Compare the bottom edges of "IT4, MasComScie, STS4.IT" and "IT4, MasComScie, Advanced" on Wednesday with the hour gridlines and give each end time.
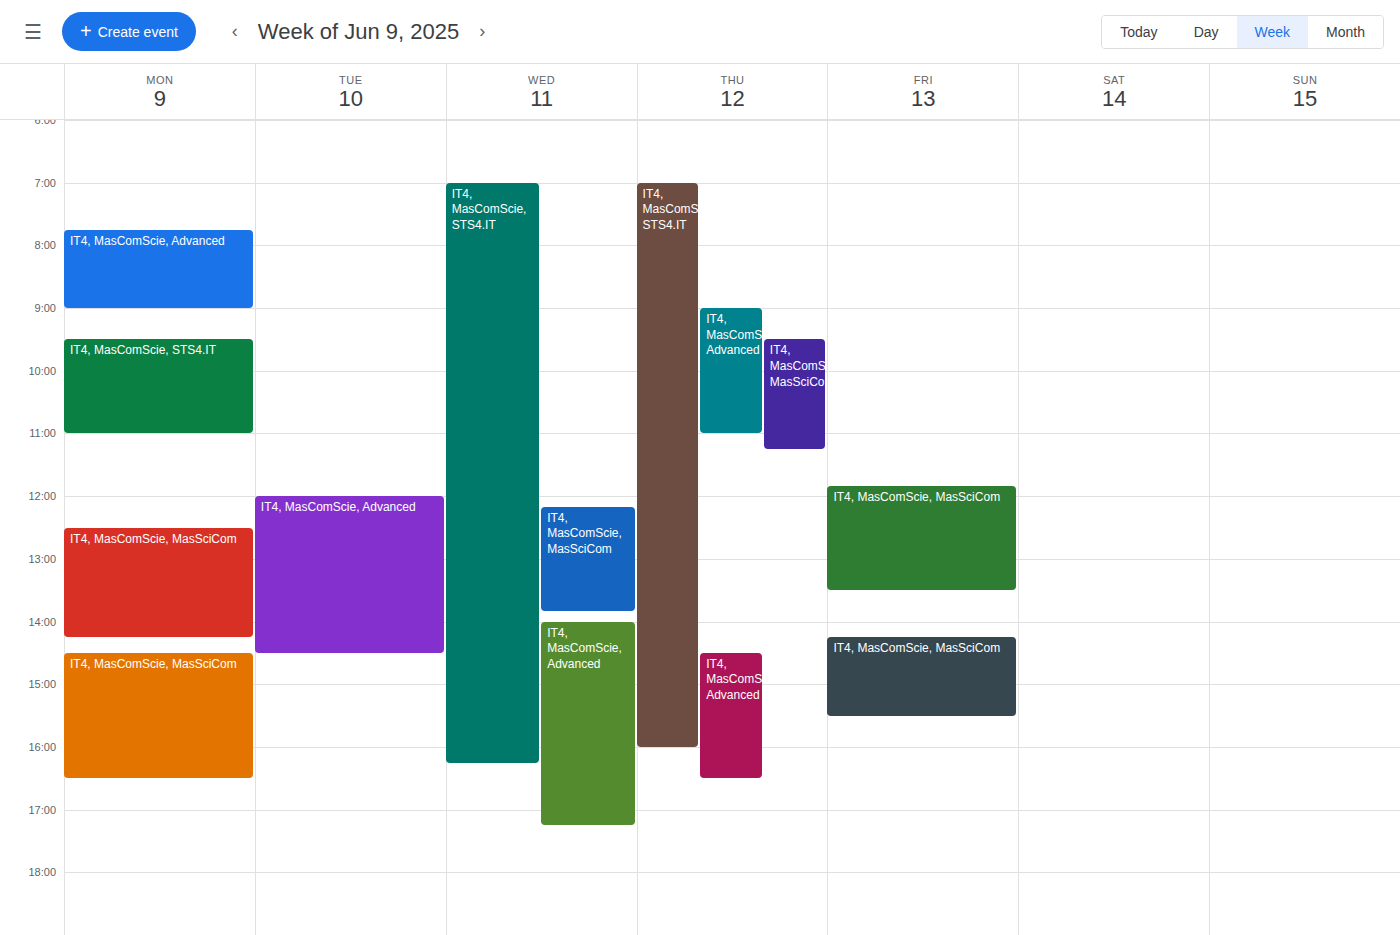
"IT4, MasComScie, STS4.IT": 4:15 PM, neither: a quarter of the way from the 4 PM line to the 5 PM line. "IT4, MasComScie, Advanced": 5:15 PM, neither: a quarter of the way from the 5 PM line to the 6 PM line.